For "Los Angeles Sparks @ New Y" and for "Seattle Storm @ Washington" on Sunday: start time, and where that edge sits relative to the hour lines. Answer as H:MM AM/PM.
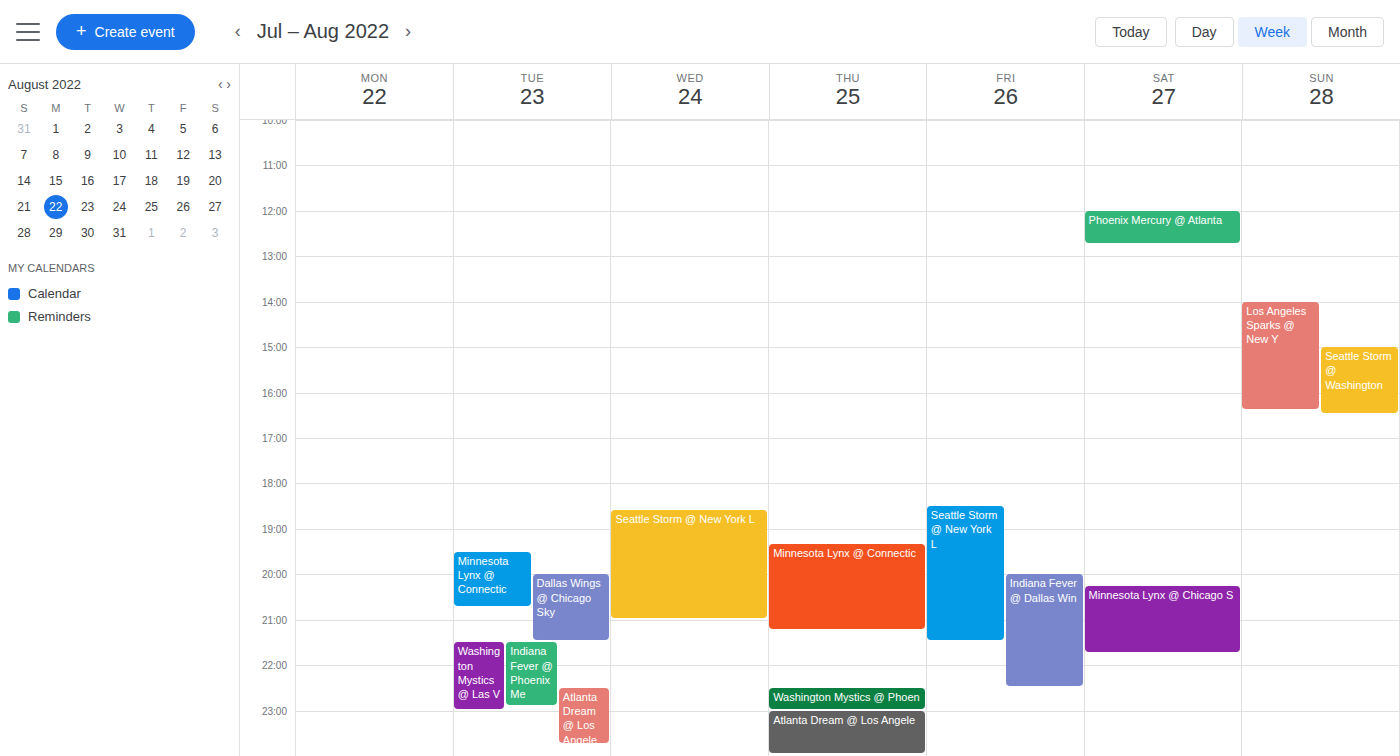
"Los Angeles Sparks @ New Y": 2:00 PM, exactly on the 2 PM line. "Seattle Storm @ Washington": 3:00 PM, exactly on the 3 PM line.